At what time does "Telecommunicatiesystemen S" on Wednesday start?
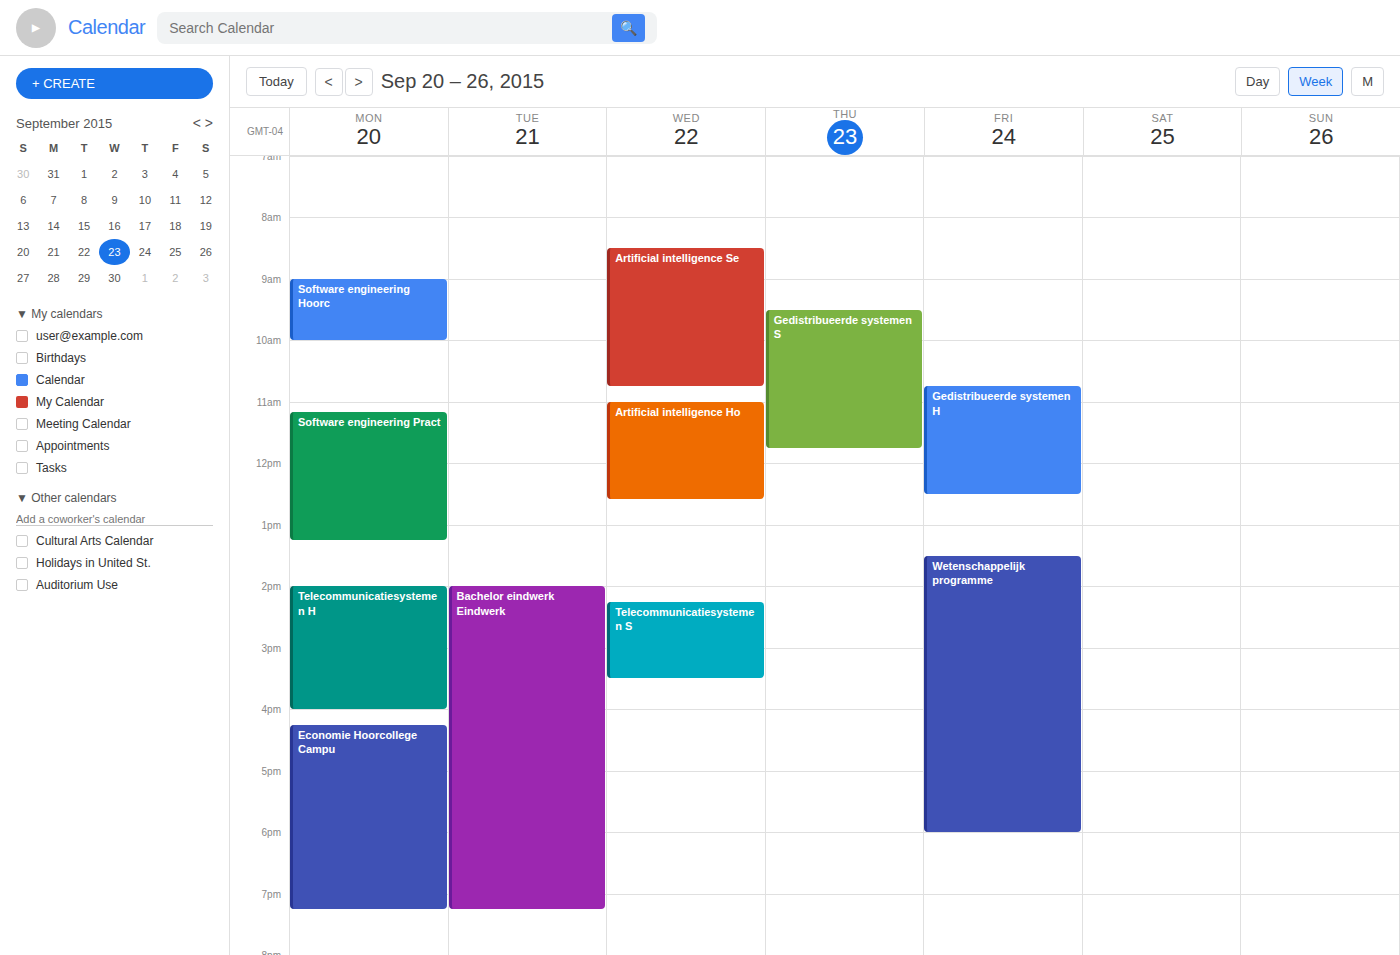
2:15 PM